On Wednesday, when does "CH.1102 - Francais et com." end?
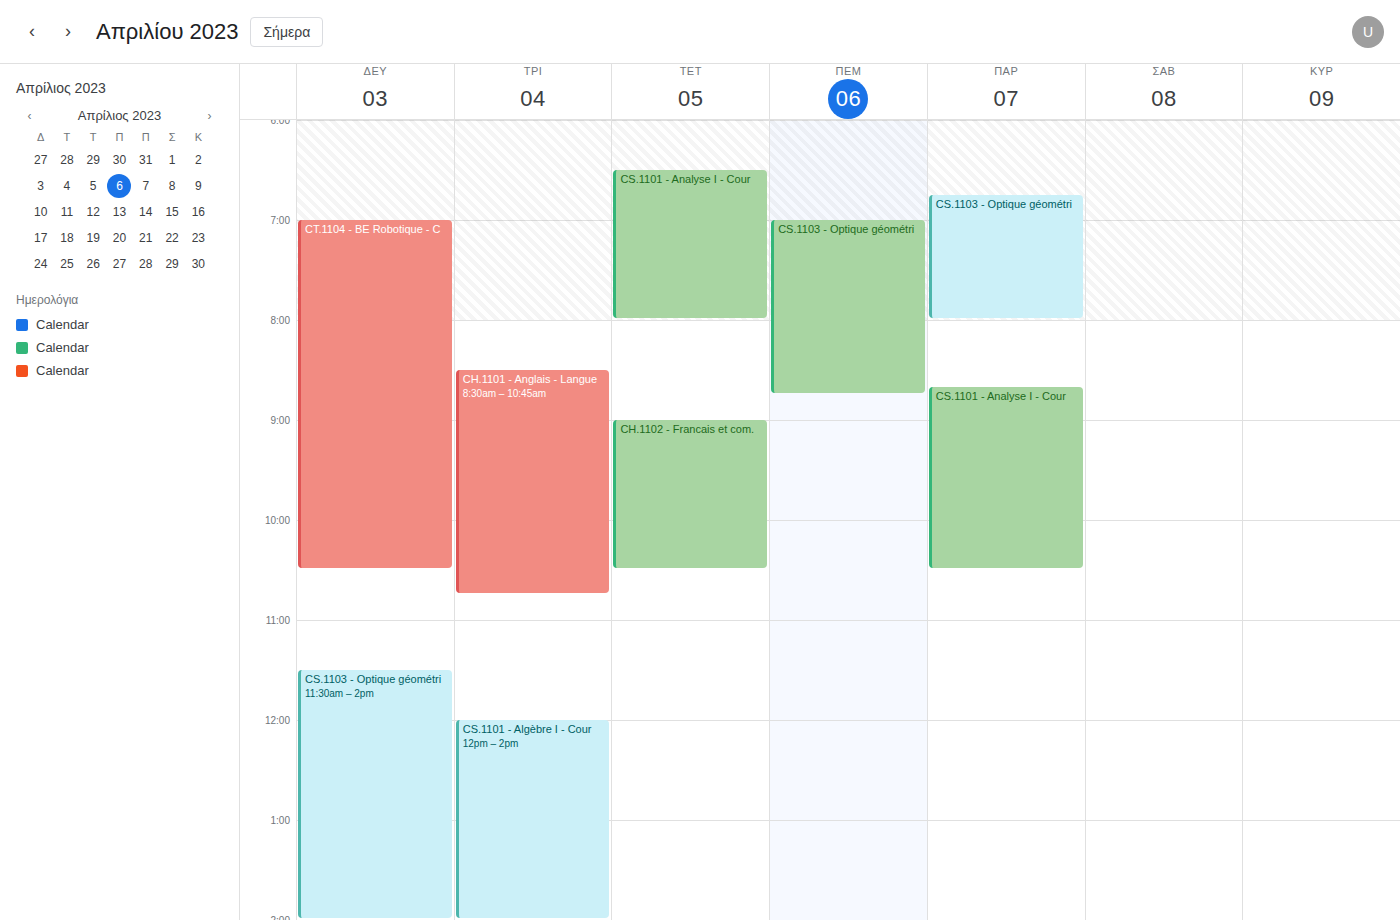
10:30